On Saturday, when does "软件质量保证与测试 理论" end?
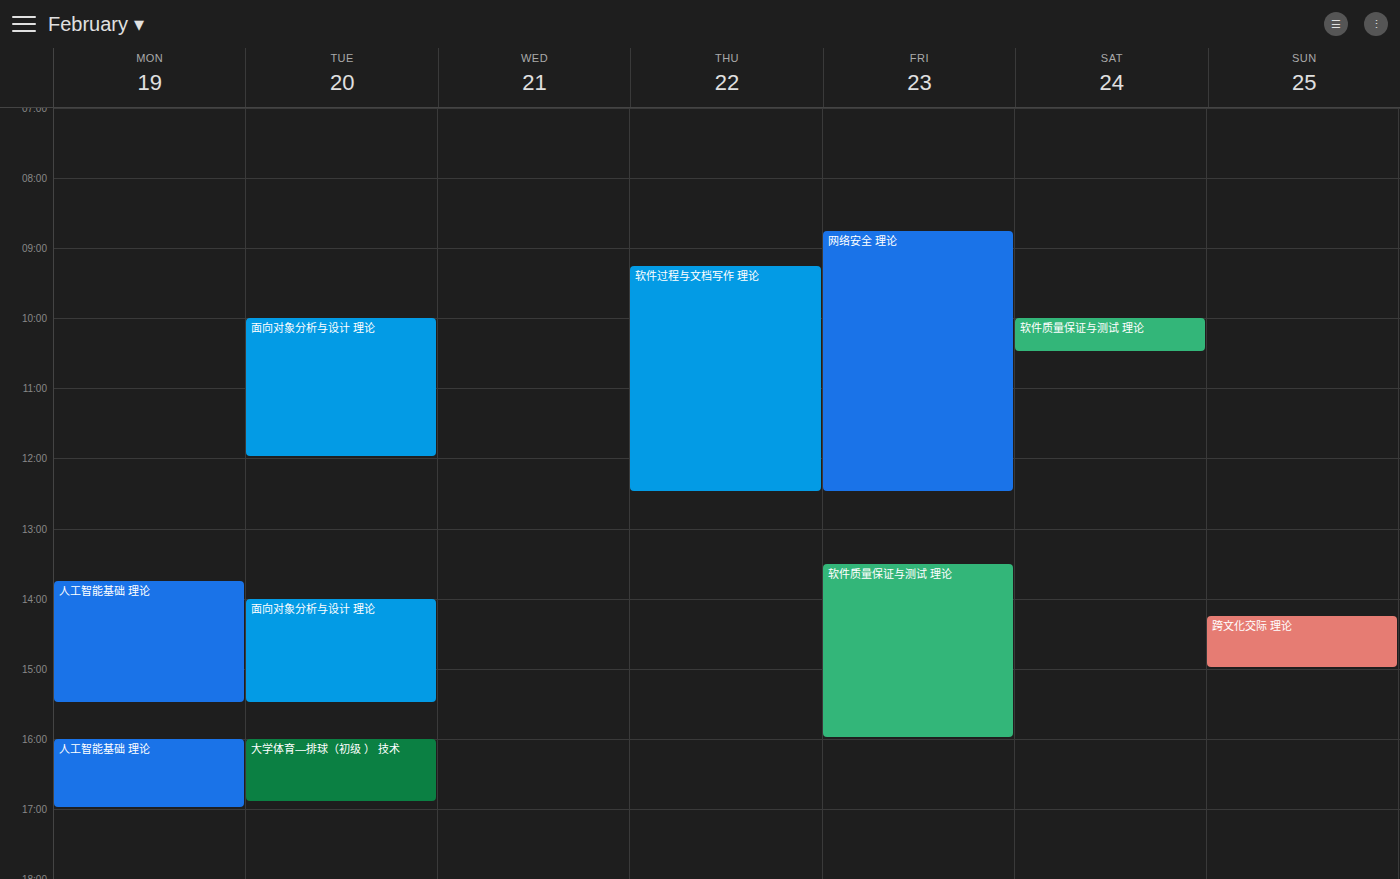
10:30